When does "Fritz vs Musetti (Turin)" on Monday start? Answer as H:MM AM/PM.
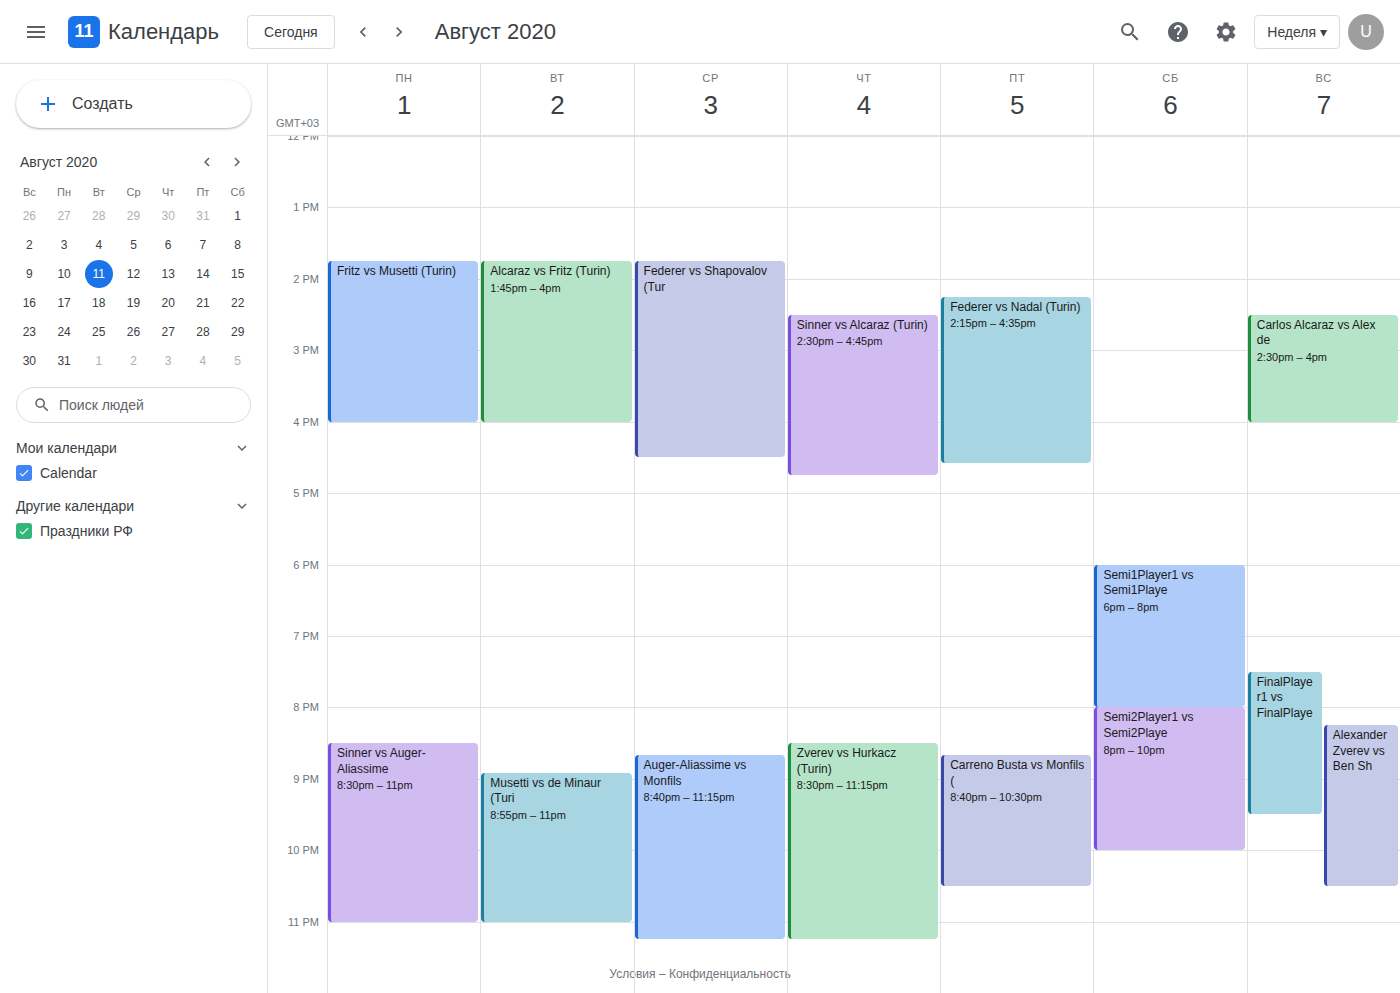
1:45 PM